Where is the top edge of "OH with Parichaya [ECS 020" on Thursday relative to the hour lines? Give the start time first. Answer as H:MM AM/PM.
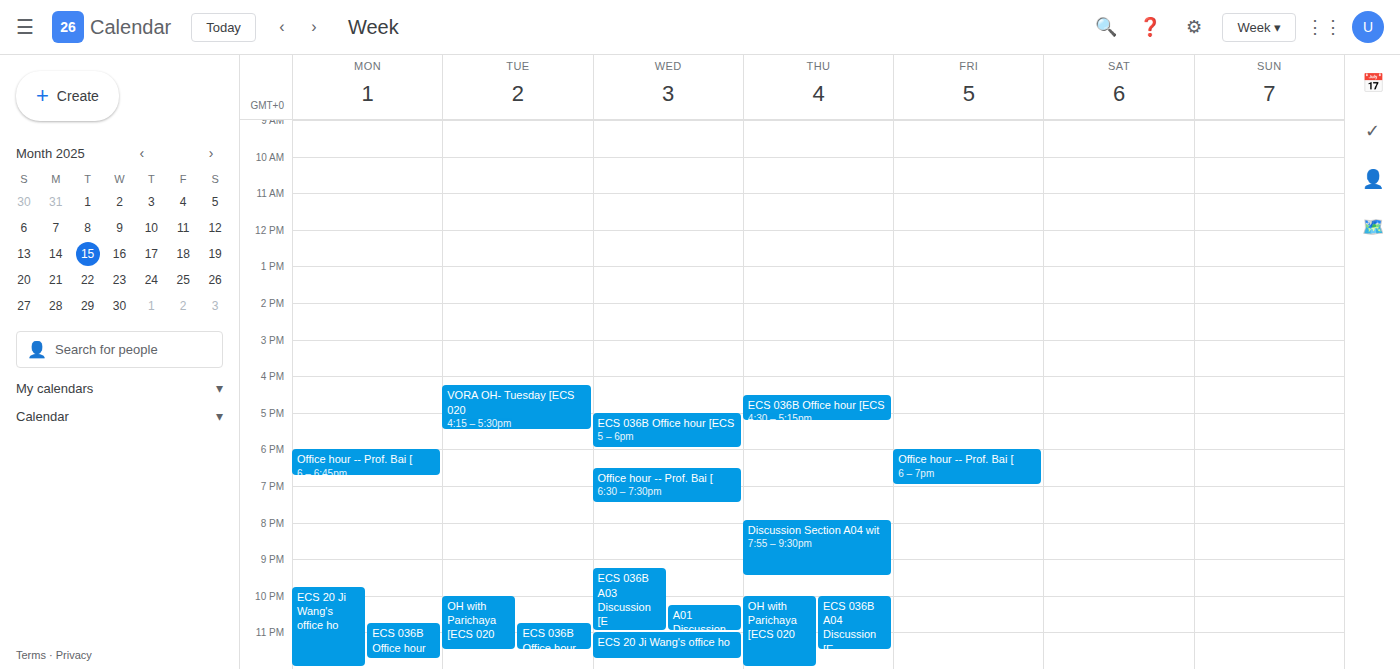
10:00 PM -- exactly on the 10 PM line.